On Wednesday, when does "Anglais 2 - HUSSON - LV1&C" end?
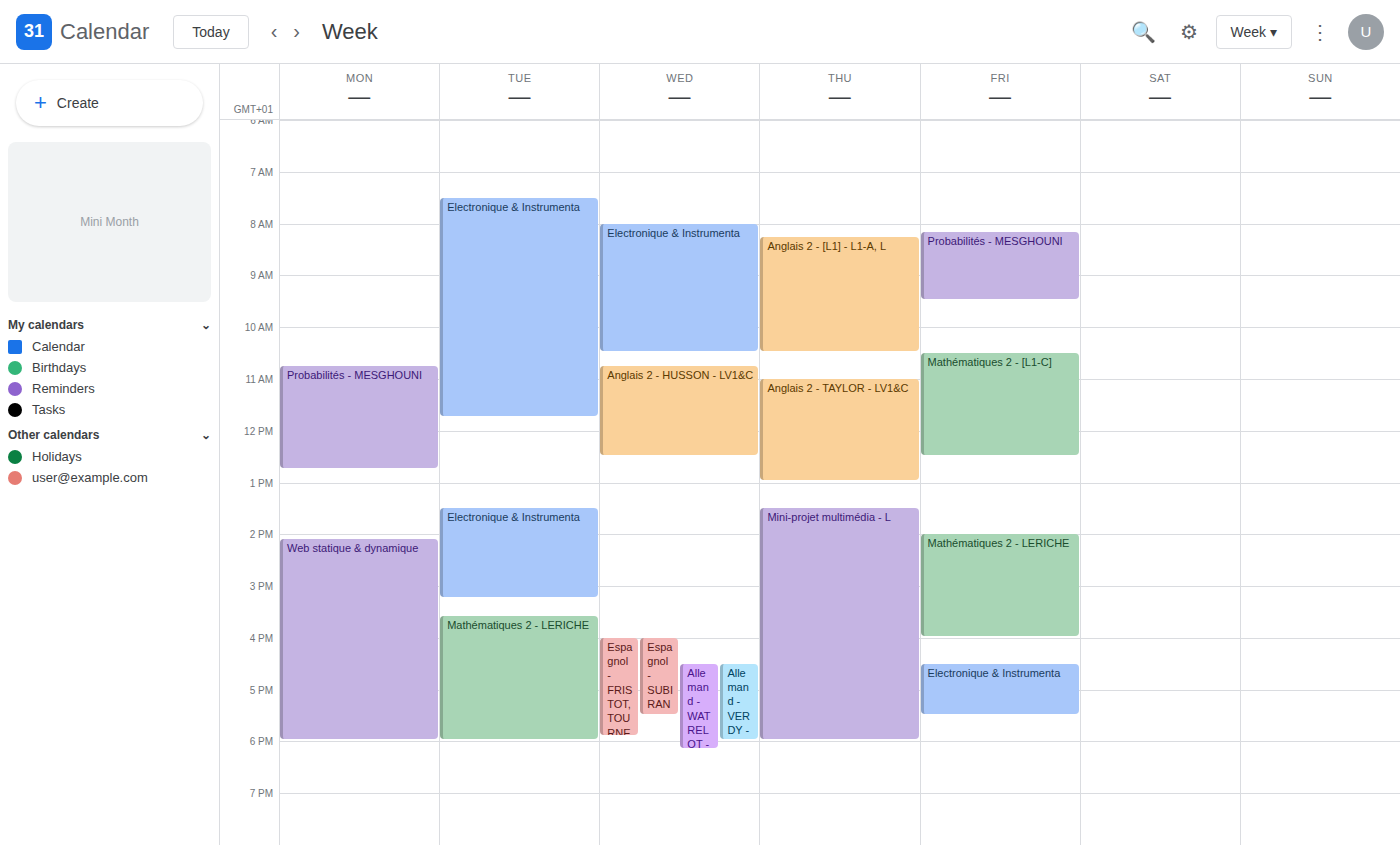
12:30 PM